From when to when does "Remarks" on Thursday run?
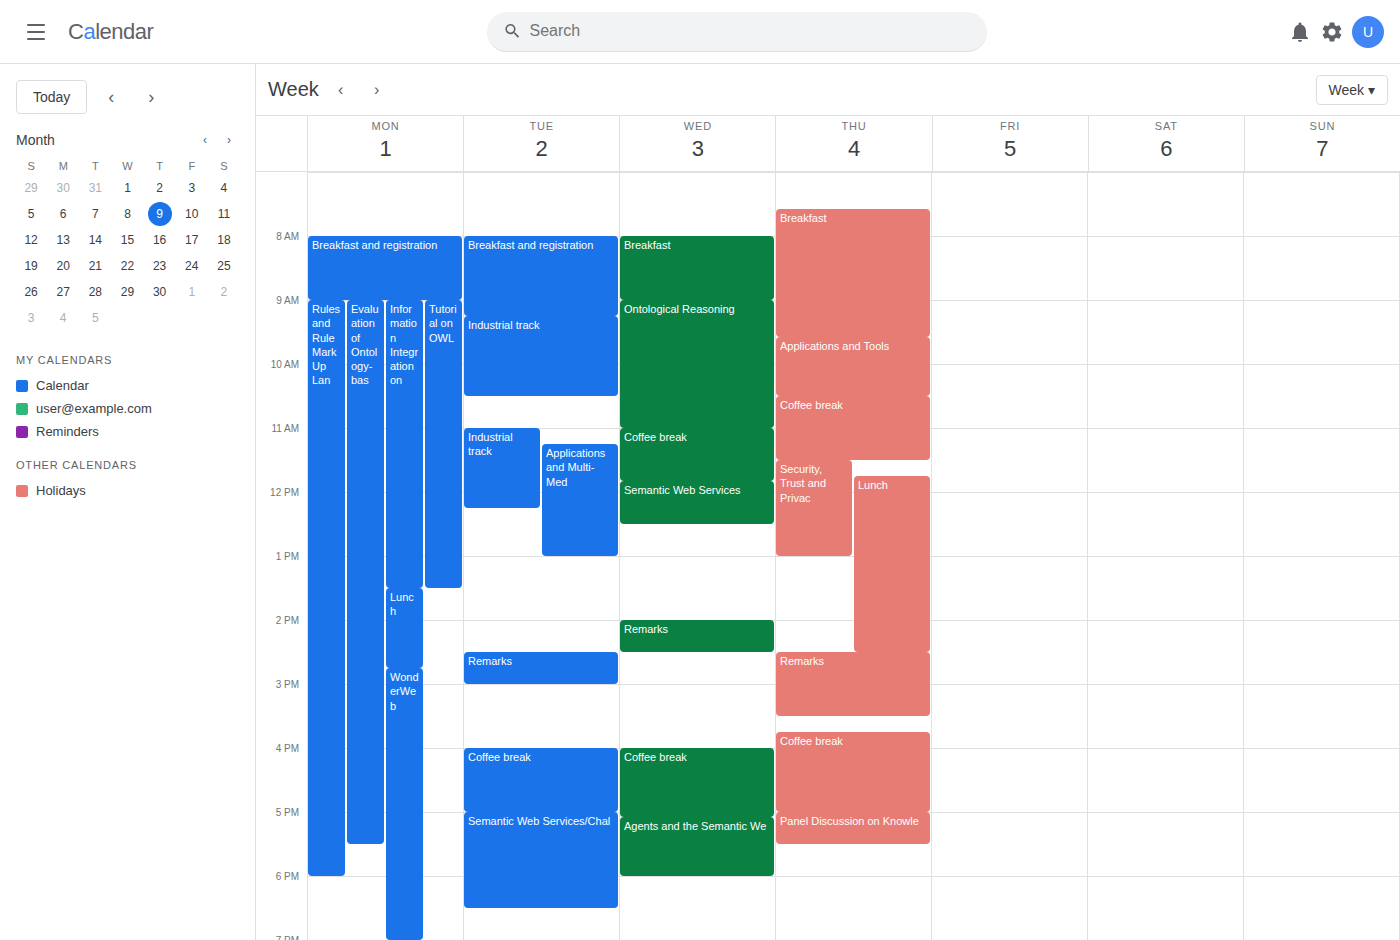
2:30 PM to 3:30 PM